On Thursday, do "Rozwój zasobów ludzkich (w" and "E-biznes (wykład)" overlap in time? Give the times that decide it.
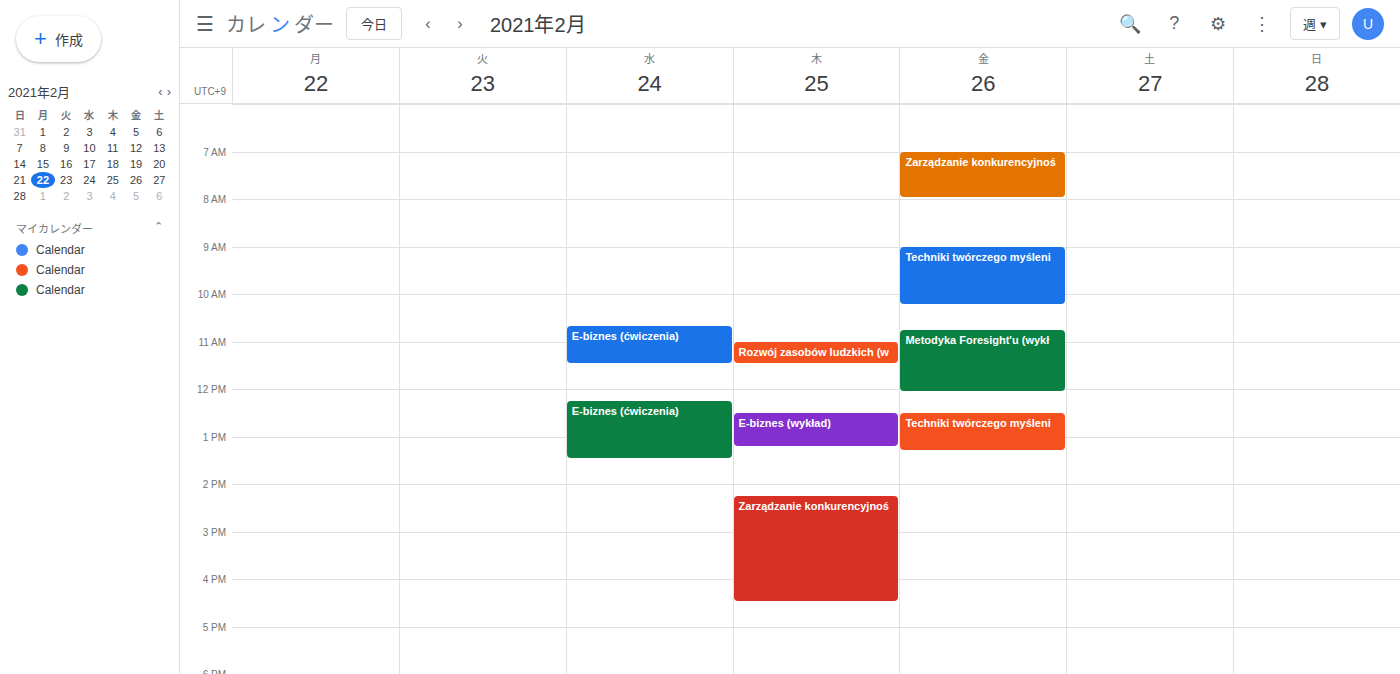
"Rozwój zasobów ludzkich (w" ends at 11:30 AM and "E-biznes (wykład)" starts at 12:30 PM -- no overlap.